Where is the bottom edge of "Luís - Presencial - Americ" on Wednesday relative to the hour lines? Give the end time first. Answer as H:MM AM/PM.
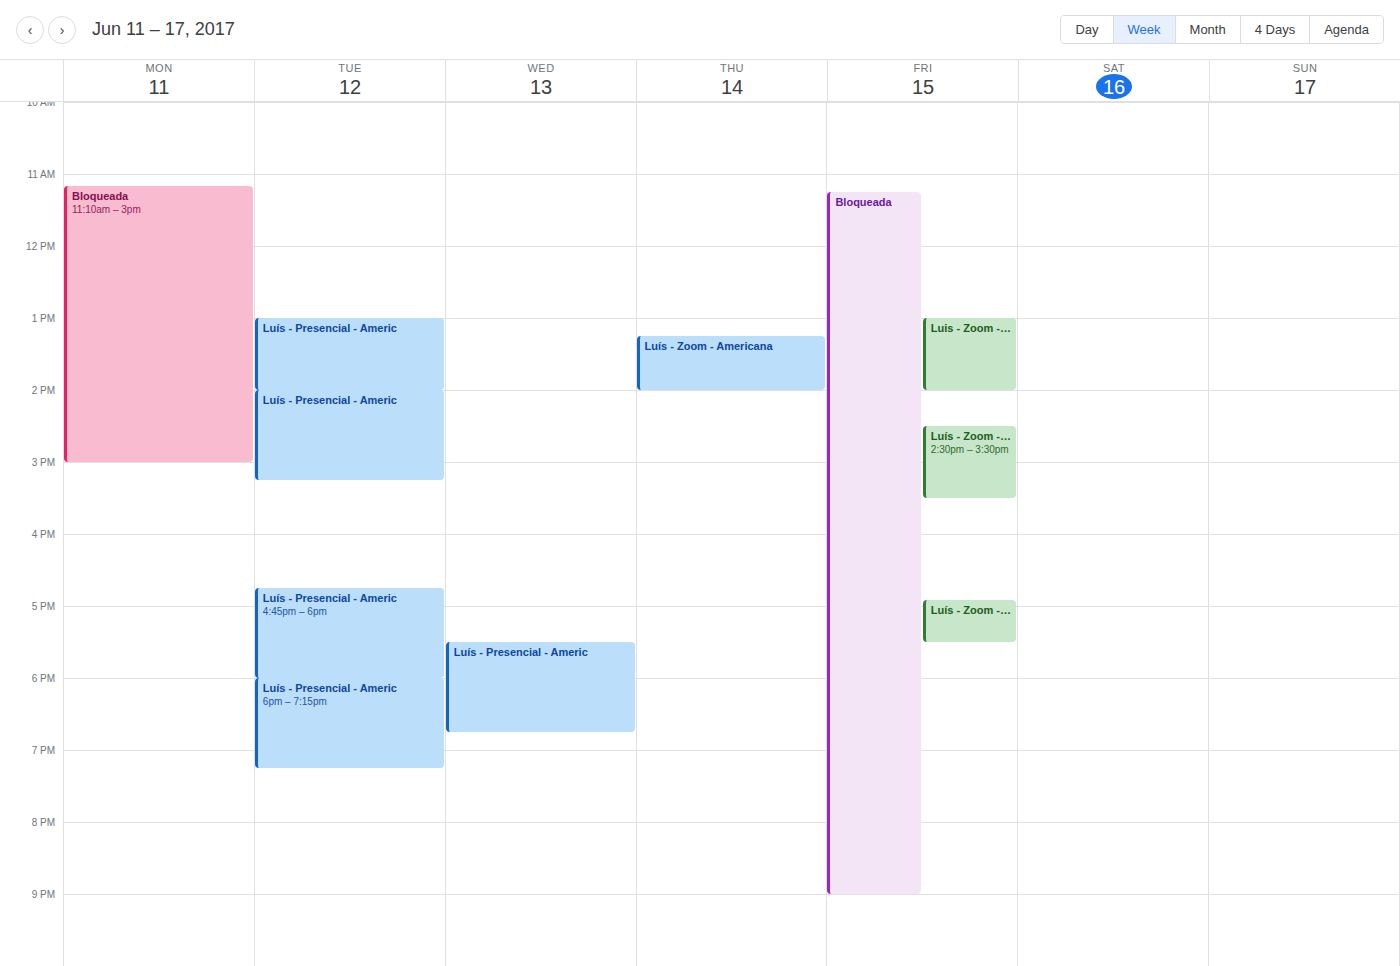
6:45 PM -- neither: three quarters of the way from the 6 PM line to the 7 PM line.